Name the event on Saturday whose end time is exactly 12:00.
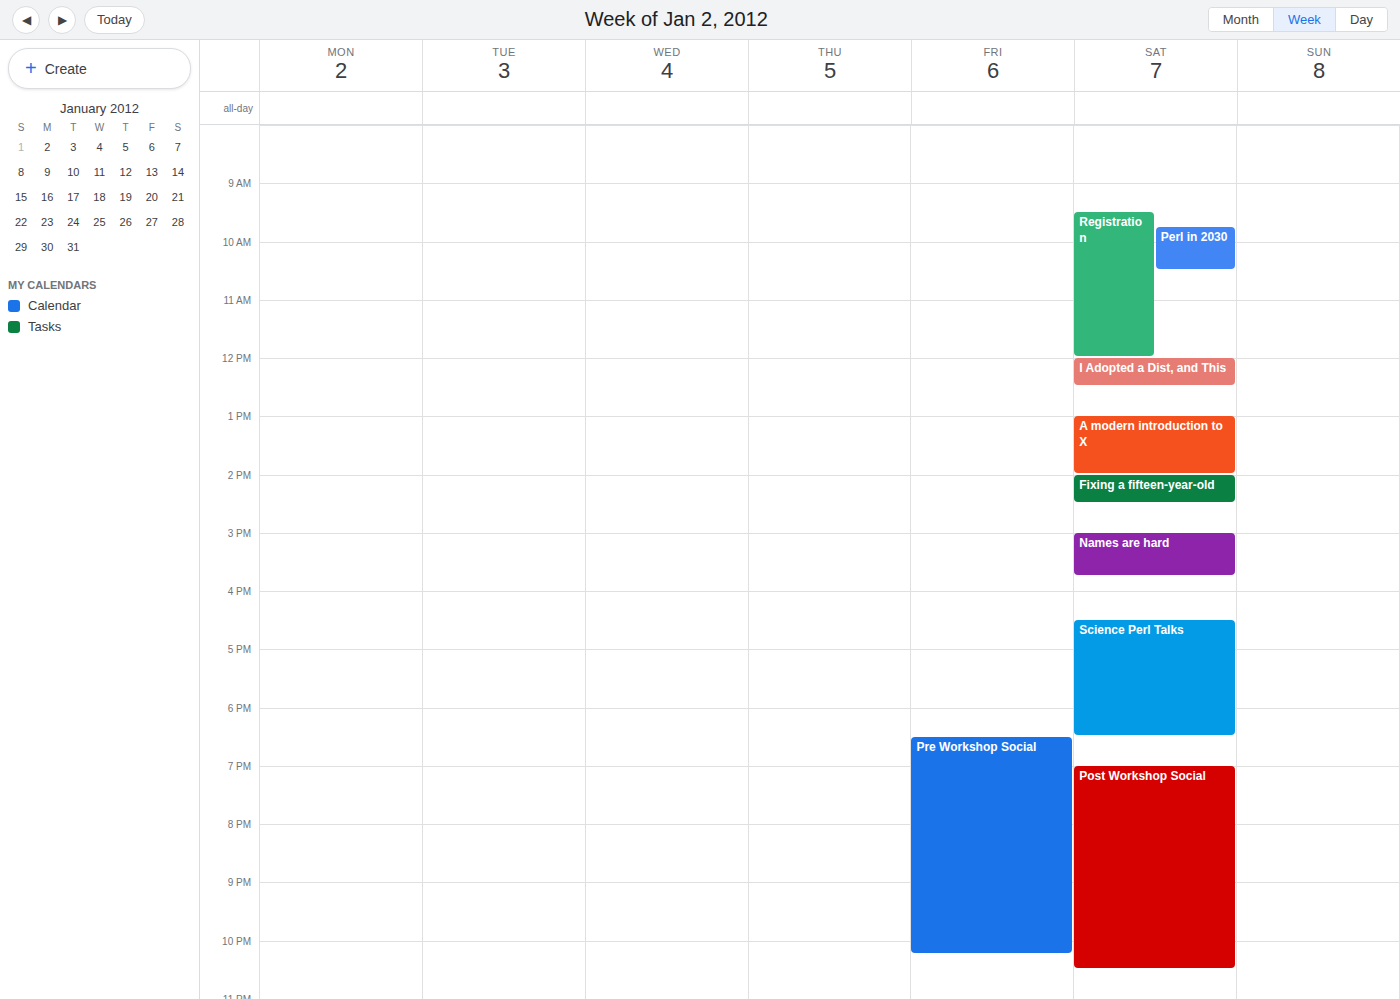
"Registration"